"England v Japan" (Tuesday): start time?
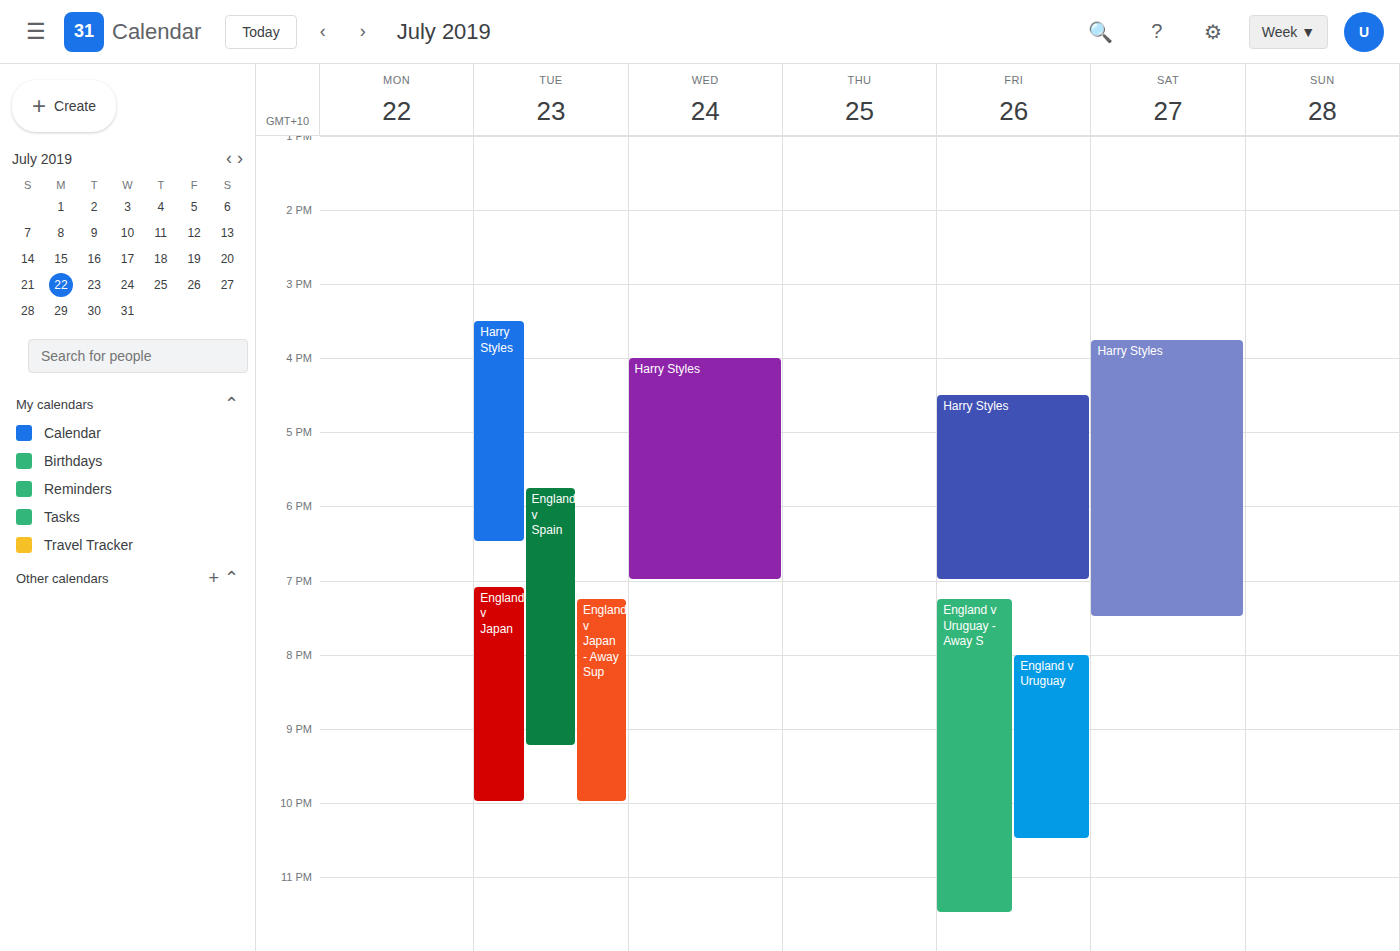
7:05 PM